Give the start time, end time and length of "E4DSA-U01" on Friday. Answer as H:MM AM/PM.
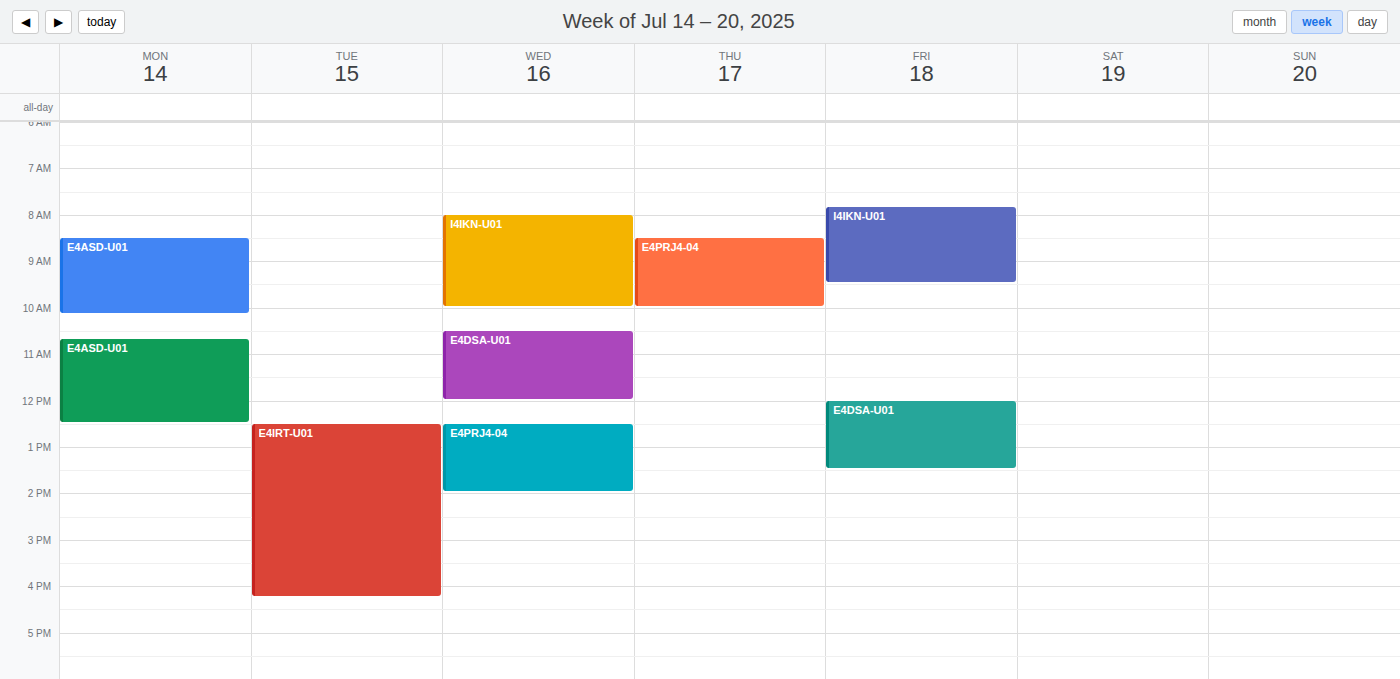
12:00 PM to 1:30 PM, 1 hour 30 minutes